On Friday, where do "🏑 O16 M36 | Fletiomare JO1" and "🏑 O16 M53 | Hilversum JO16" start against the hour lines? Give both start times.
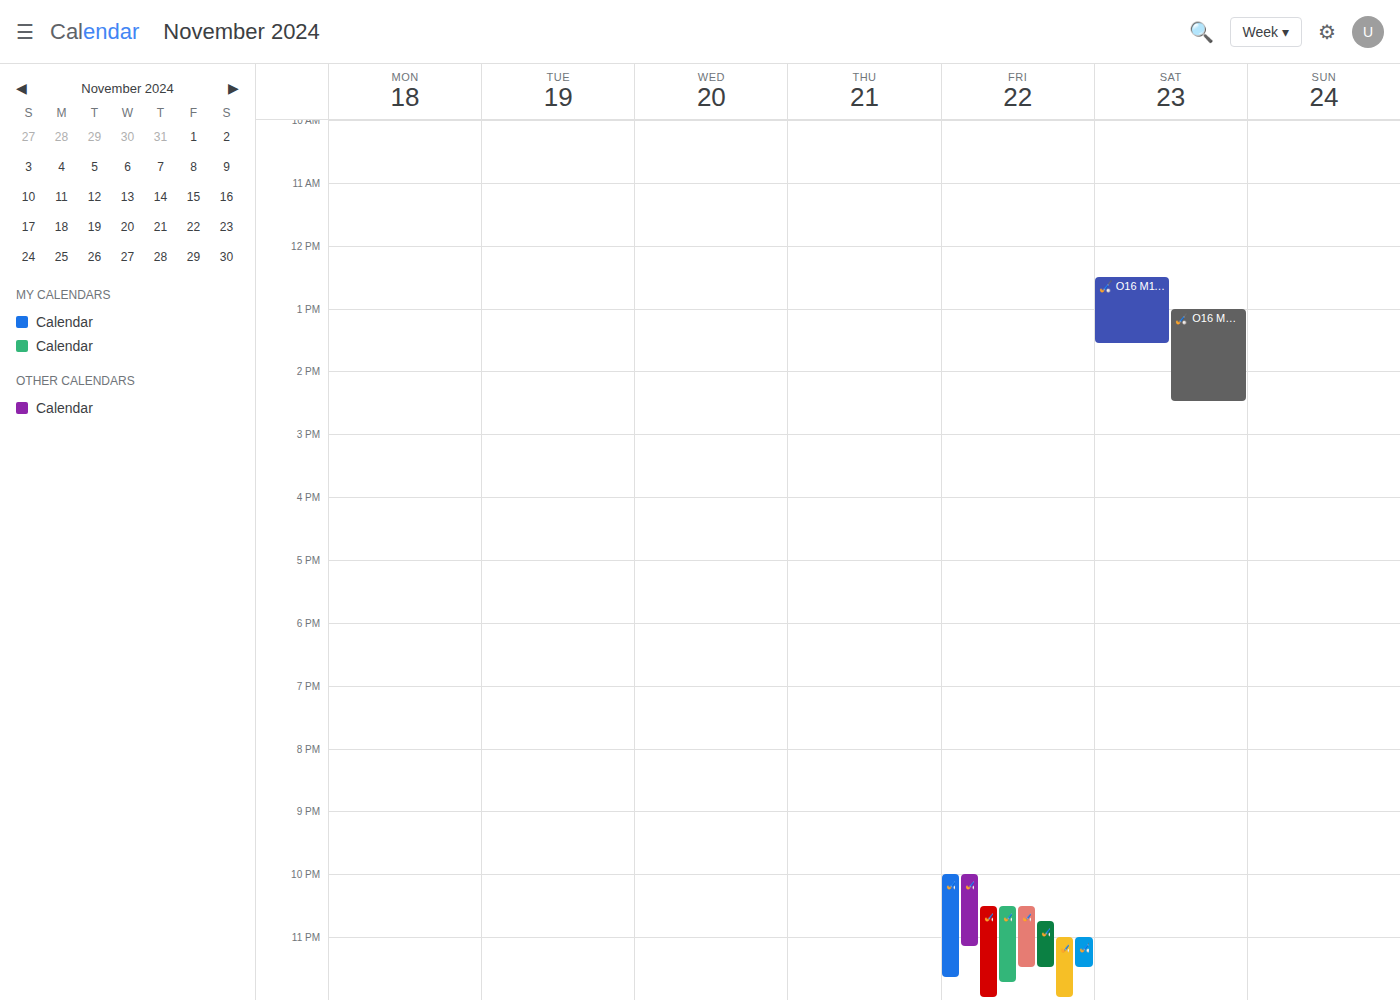
"🏑 O16 M36 | Fletiomare JO1": 10:30 PM, halfway between the 10 PM and 11 PM lines. "🏑 O16 M53 | Hilversum JO16": 10:00 PM, exactly on the 10 PM line.